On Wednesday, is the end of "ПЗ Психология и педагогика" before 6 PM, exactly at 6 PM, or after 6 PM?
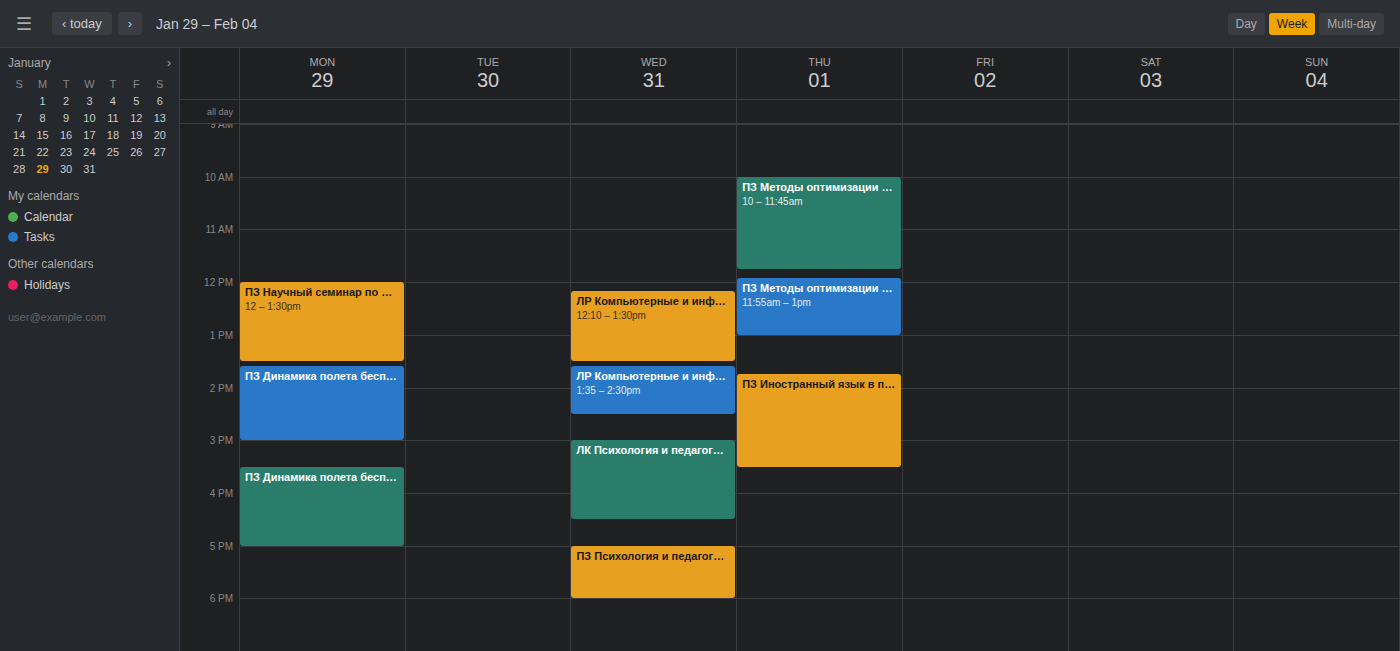
6:00 PM -- exactly at 6 PM, on the 6 PM line.